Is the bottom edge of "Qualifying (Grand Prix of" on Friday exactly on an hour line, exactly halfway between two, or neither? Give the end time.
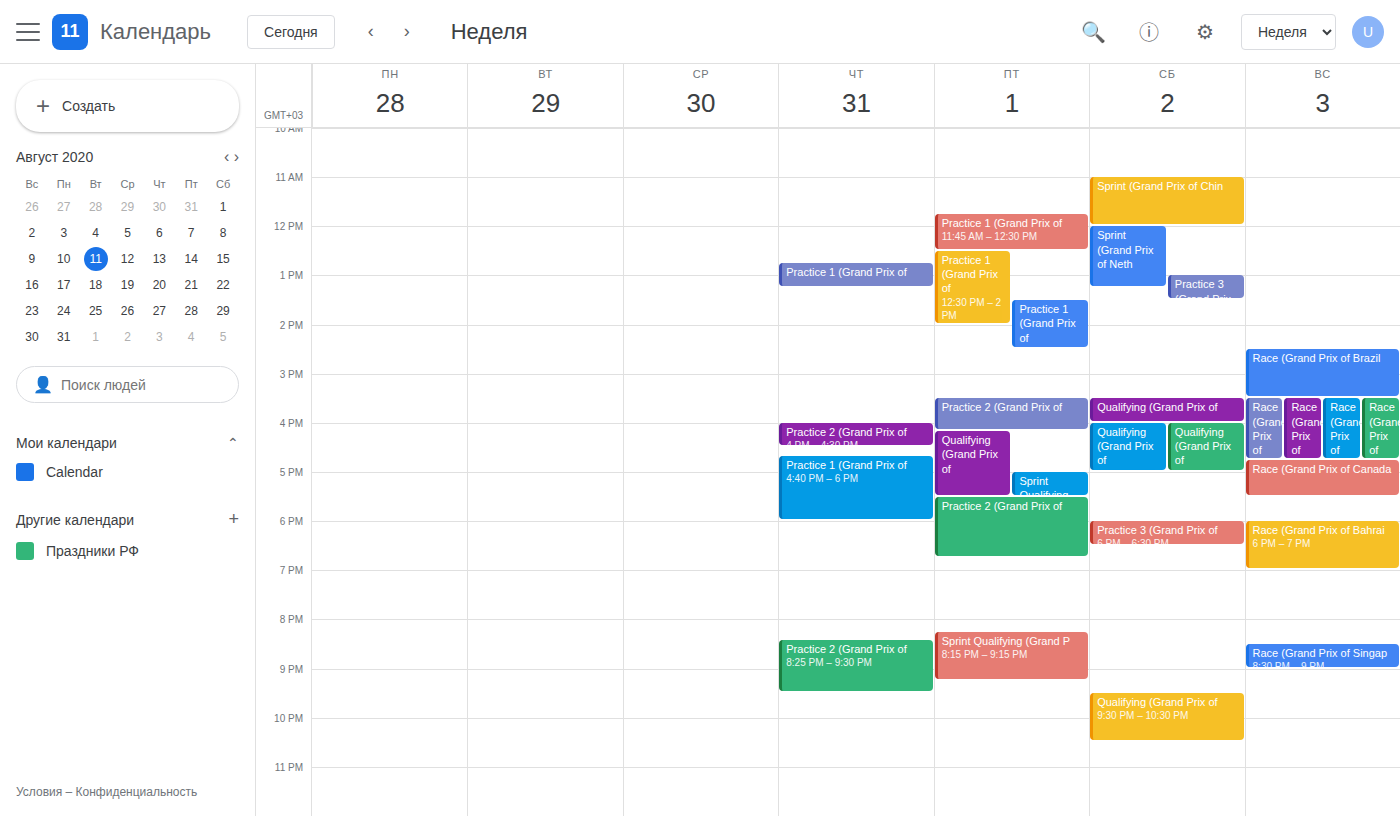
17:30 -- halfway between the 17:00 and 18:00 lines.